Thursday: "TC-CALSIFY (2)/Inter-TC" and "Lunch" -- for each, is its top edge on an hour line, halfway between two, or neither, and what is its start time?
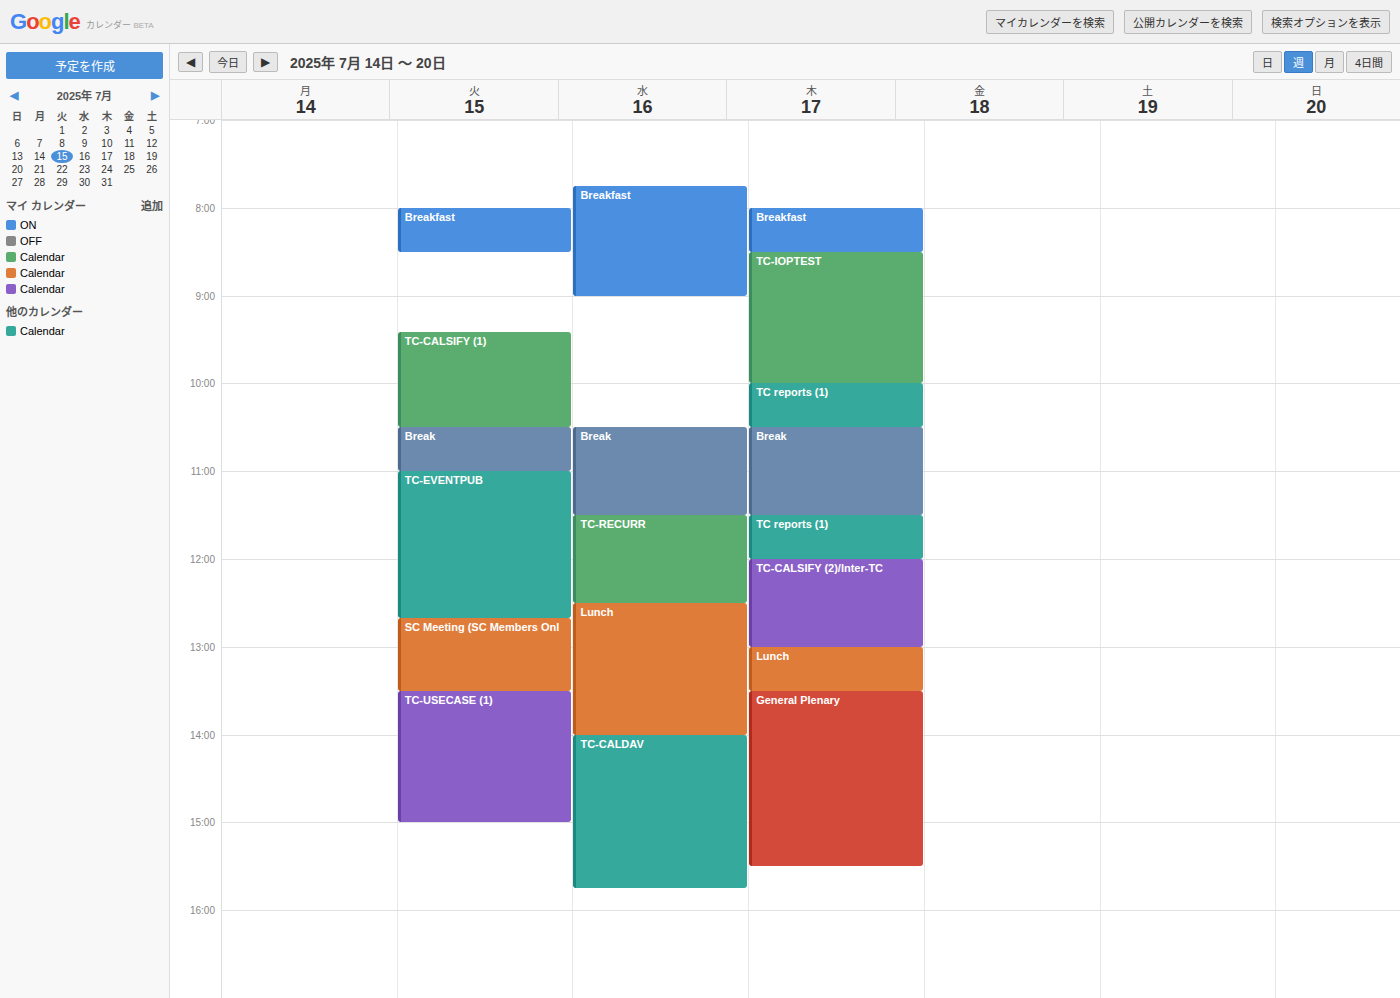
"TC-CALSIFY (2)/Inter-TC": 12:00 PM, exactly on the 12 PM line. "Lunch": 1:00 PM, exactly on the 1 PM line.